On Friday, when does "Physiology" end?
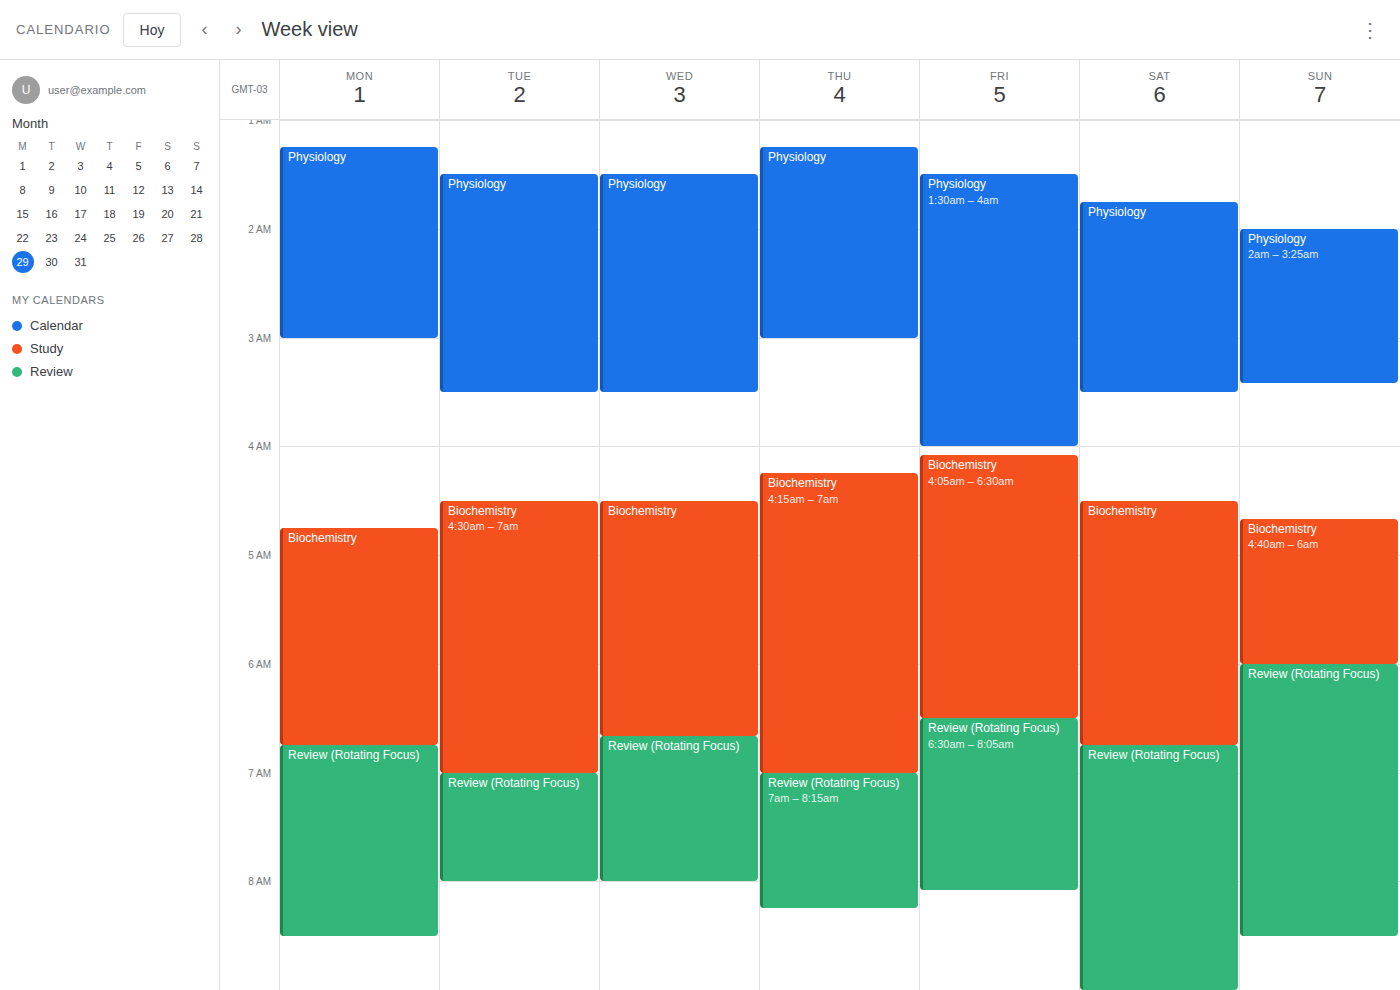
4:00 AM